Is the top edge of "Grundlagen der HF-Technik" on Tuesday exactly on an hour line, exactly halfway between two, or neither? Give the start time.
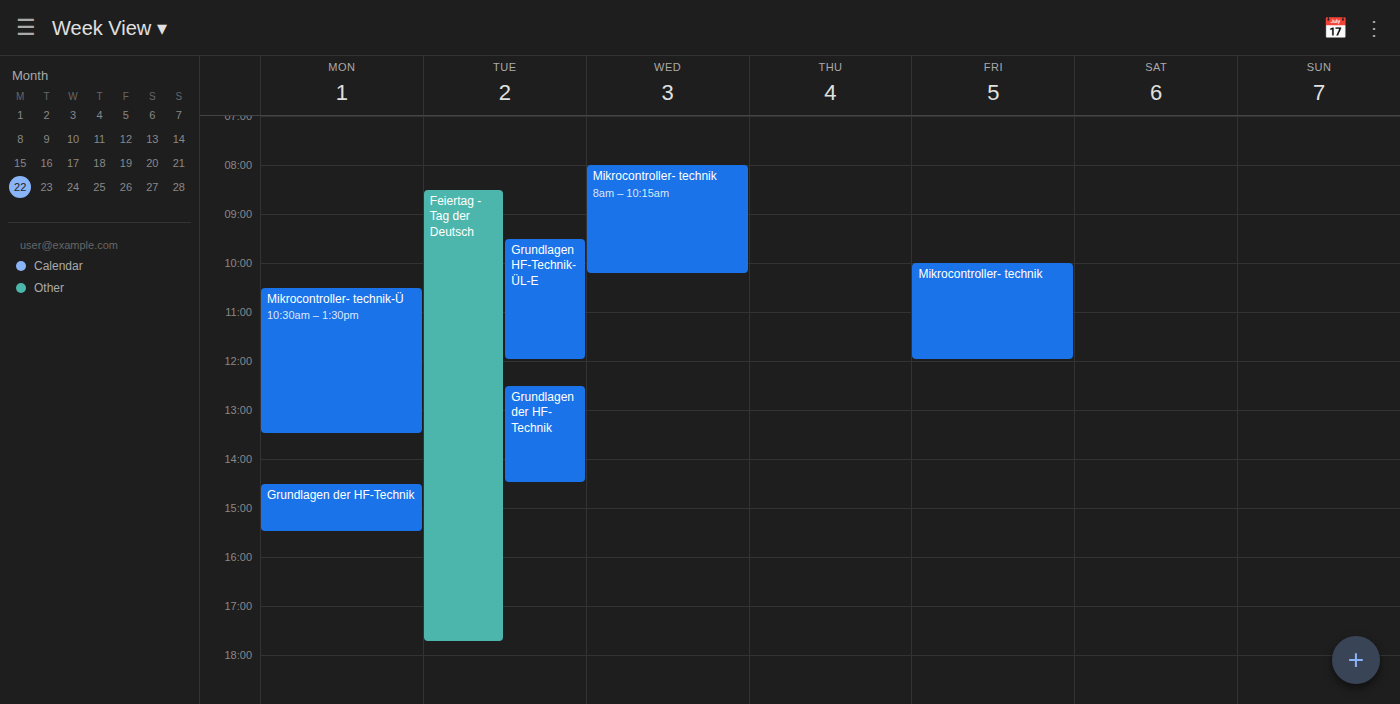
12:30 PM -- halfway between the 12 PM and 1 PM lines.